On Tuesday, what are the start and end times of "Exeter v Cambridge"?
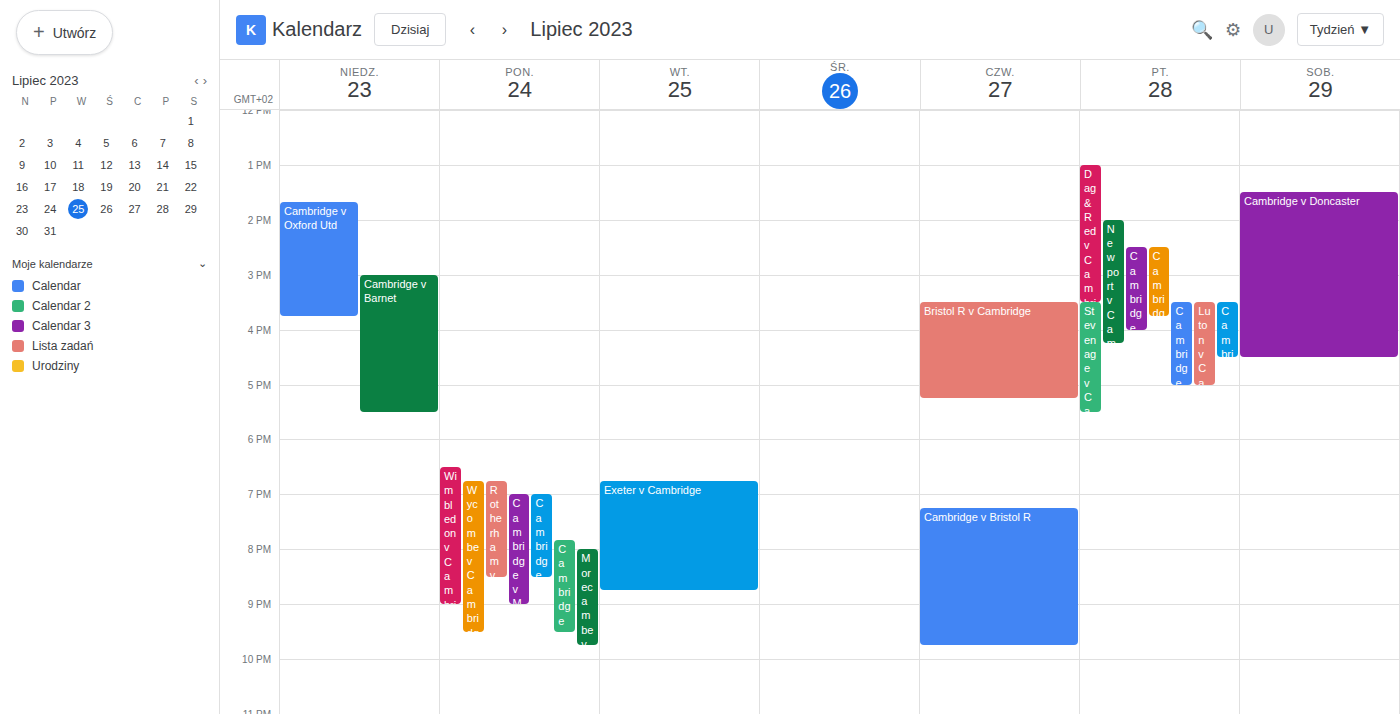
6:45 PM to 8:45 PM